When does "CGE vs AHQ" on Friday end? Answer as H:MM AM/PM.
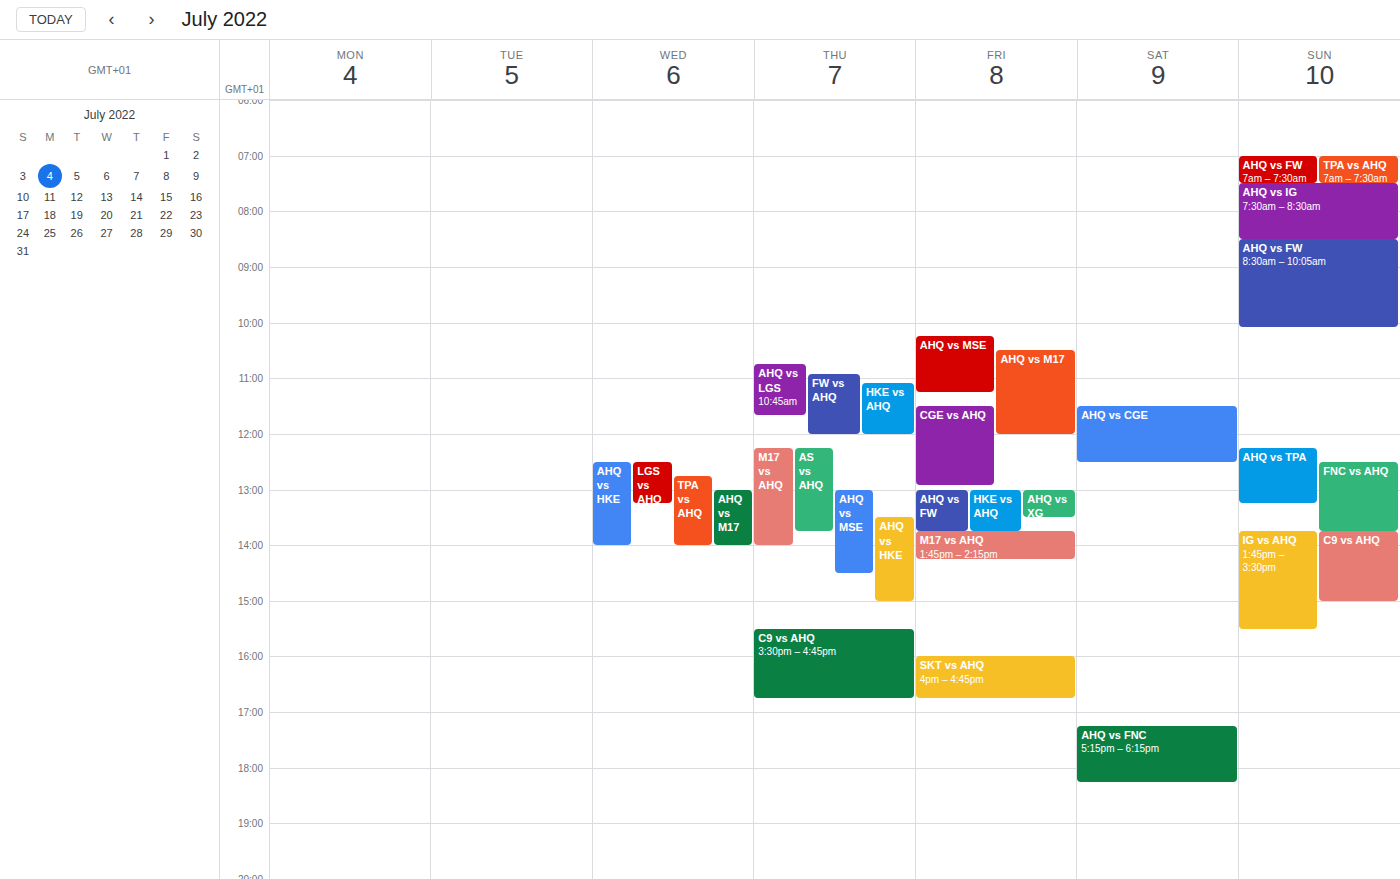
12:55 PM